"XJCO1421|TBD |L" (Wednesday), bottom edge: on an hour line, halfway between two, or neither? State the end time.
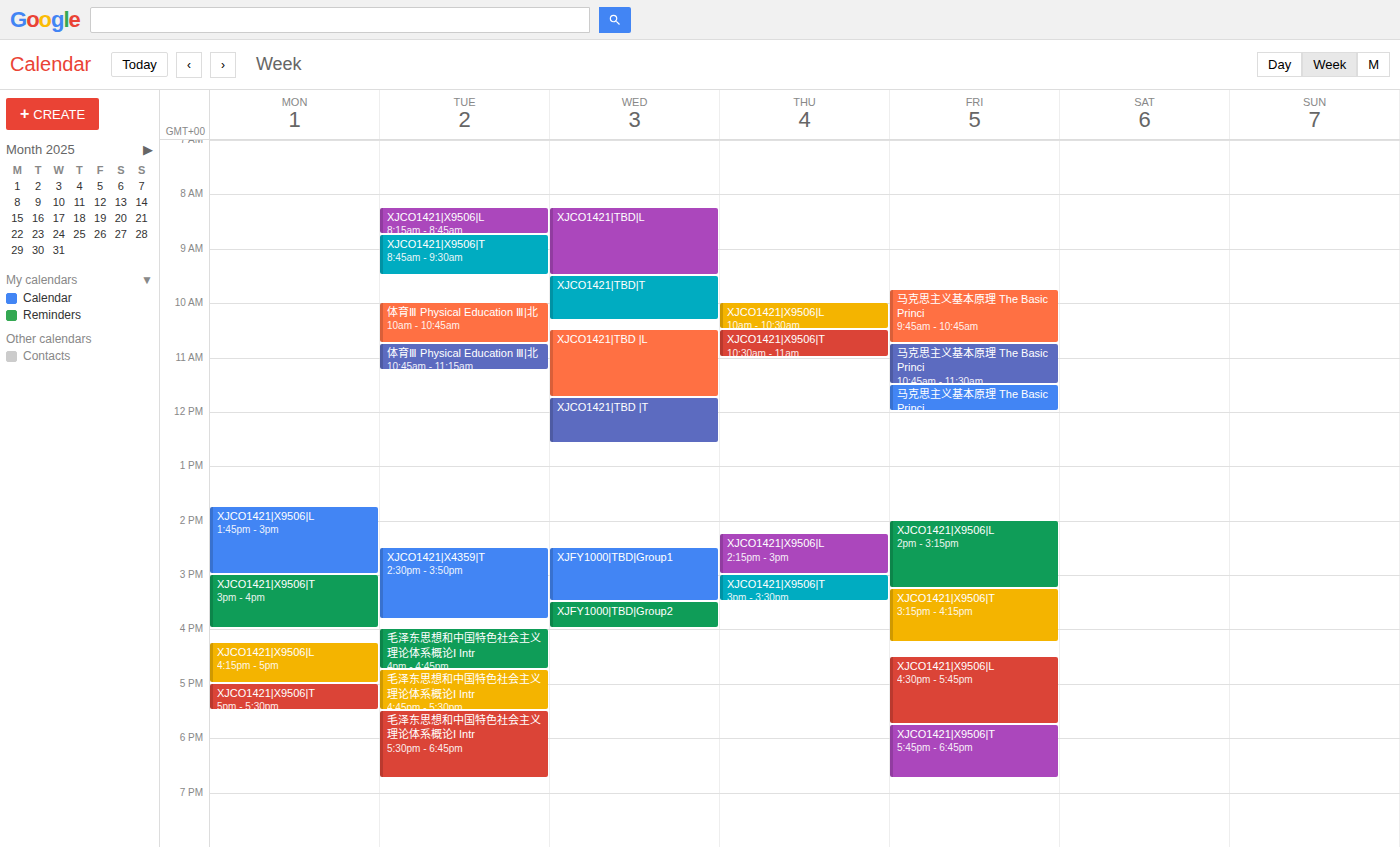
11:45 AM -- neither: three quarters of the way from the 11 AM line to the 12 PM line.